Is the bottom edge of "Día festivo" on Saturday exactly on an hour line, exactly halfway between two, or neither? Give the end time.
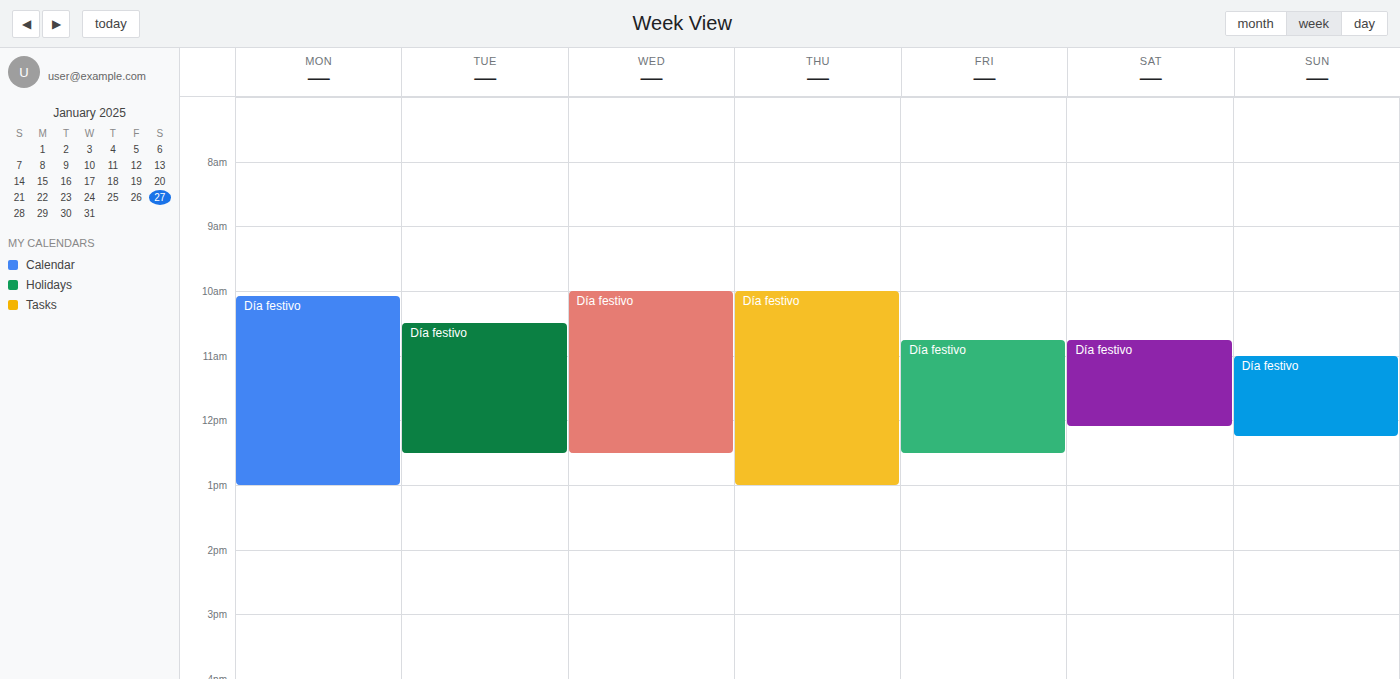
12:05 PM -- neither: 5 minutes below the 12 PM line and 55 minutes above the 1 PM line.